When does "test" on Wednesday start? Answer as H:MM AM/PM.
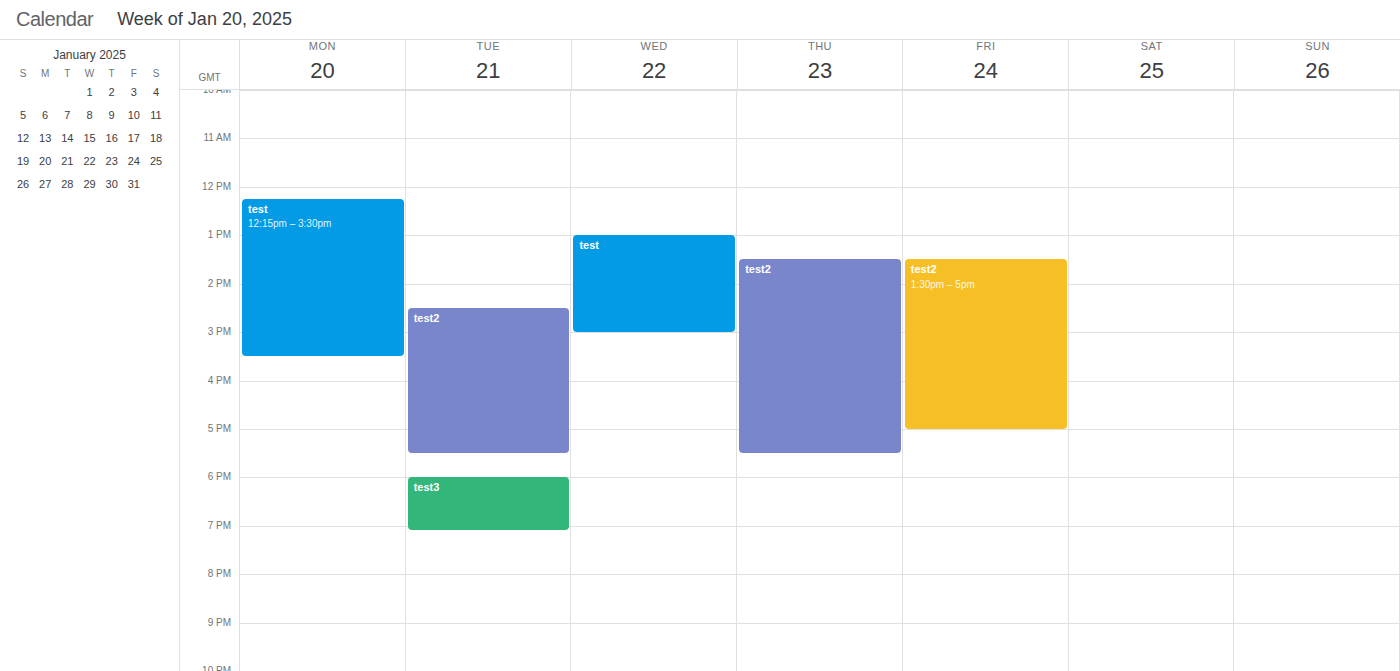
1:00 PM